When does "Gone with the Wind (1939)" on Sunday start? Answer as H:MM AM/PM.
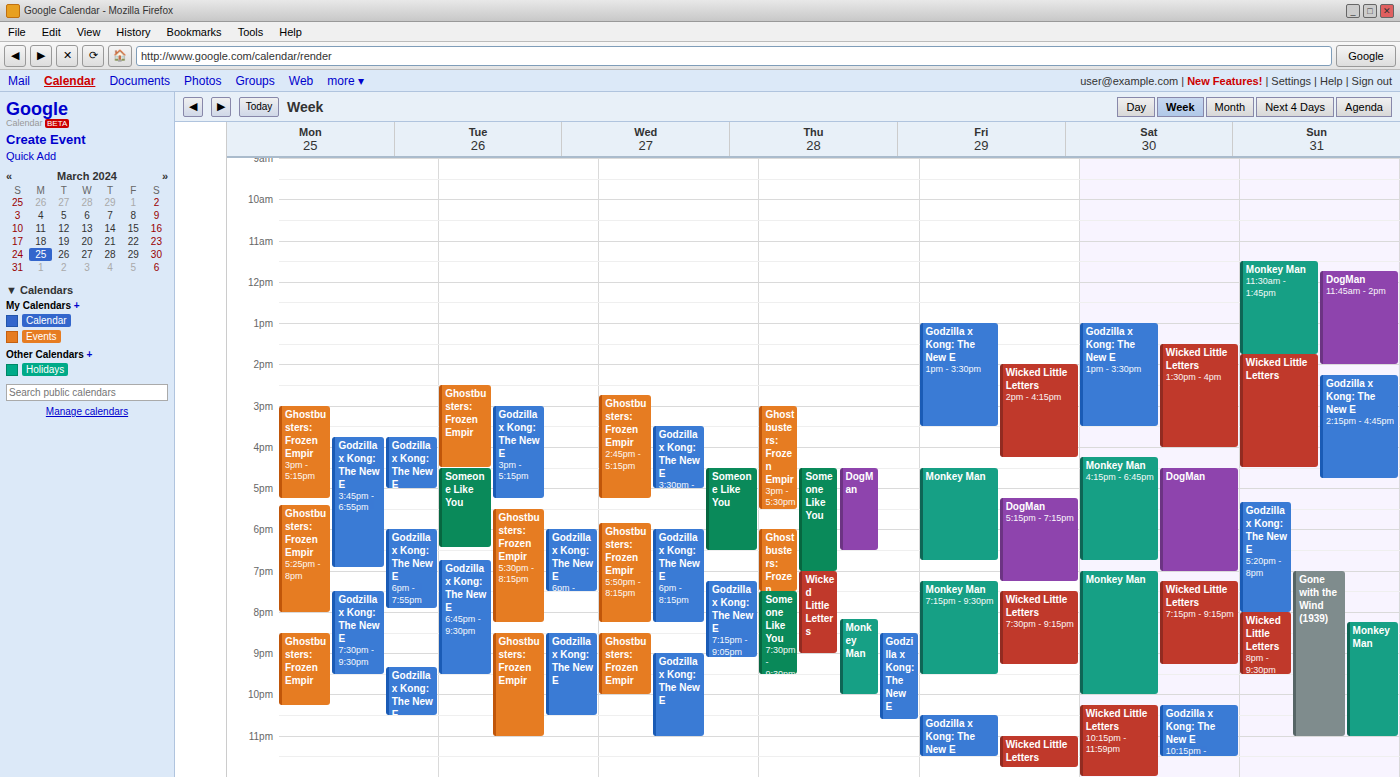
7:00 PM